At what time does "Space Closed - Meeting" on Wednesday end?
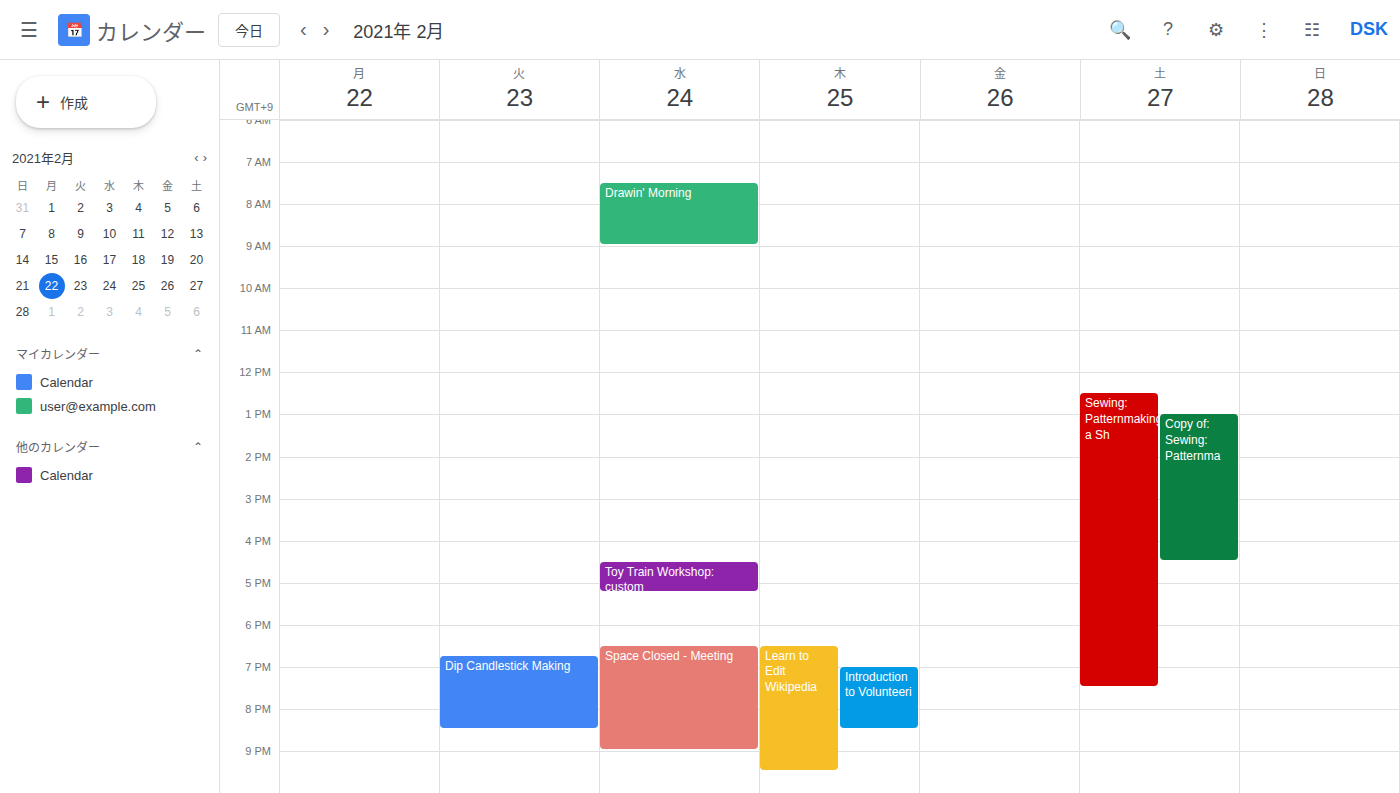
21:00